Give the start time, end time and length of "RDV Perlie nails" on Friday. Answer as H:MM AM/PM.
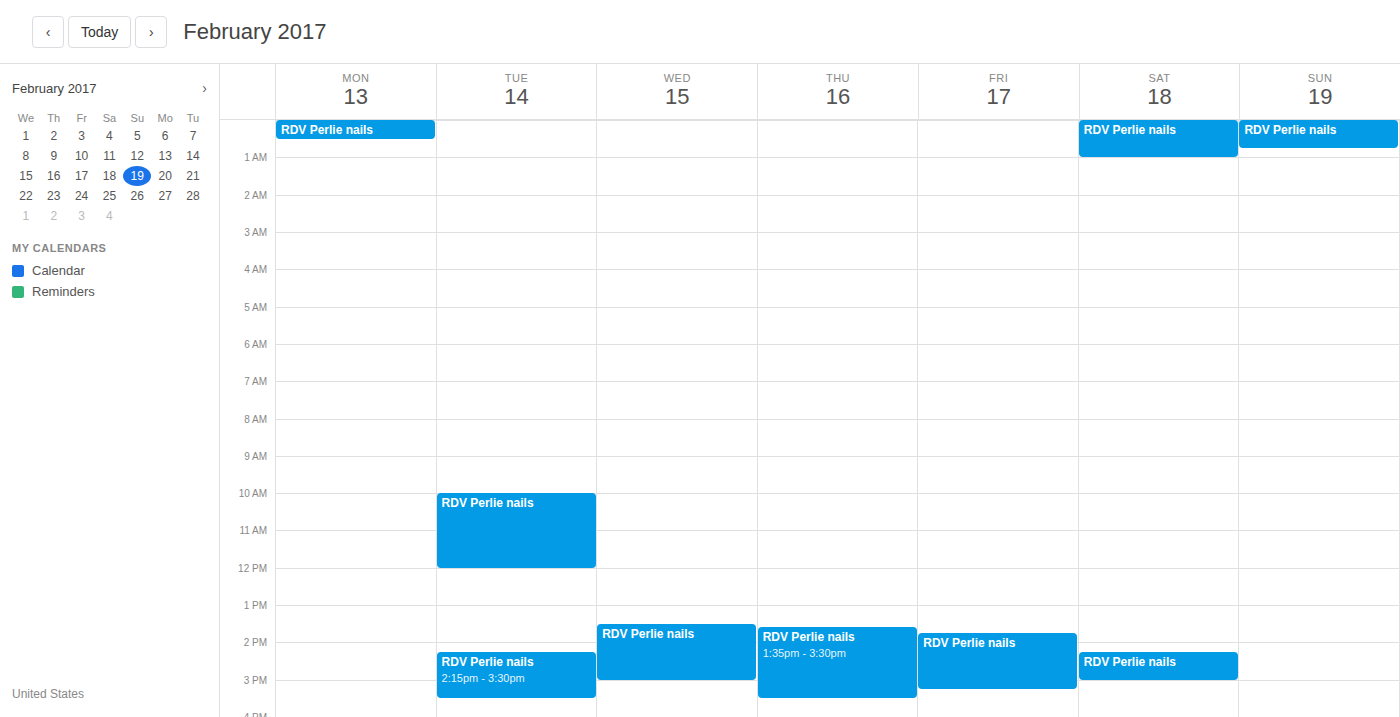
1:45 PM to 3:15 PM, 1 hour 30 minutes